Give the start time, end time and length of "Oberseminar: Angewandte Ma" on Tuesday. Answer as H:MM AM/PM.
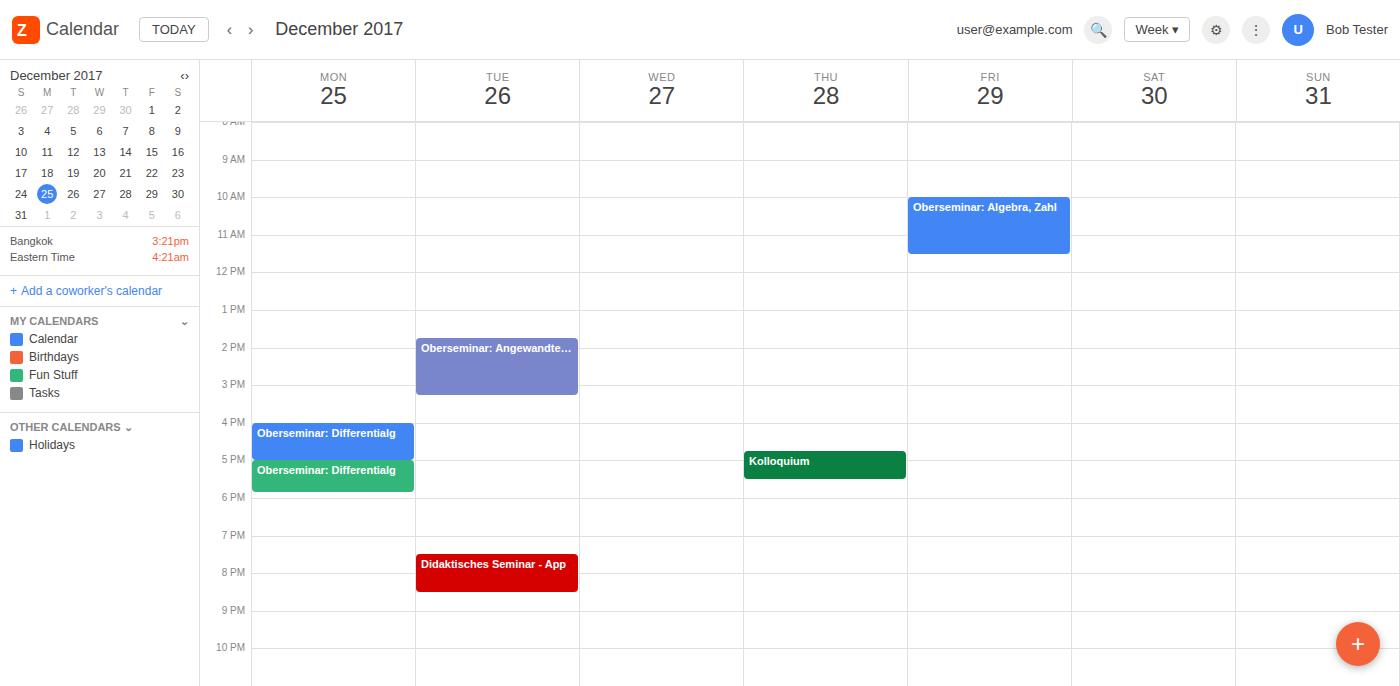
1:45 PM to 3:15 PM, 1 hour 30 minutes